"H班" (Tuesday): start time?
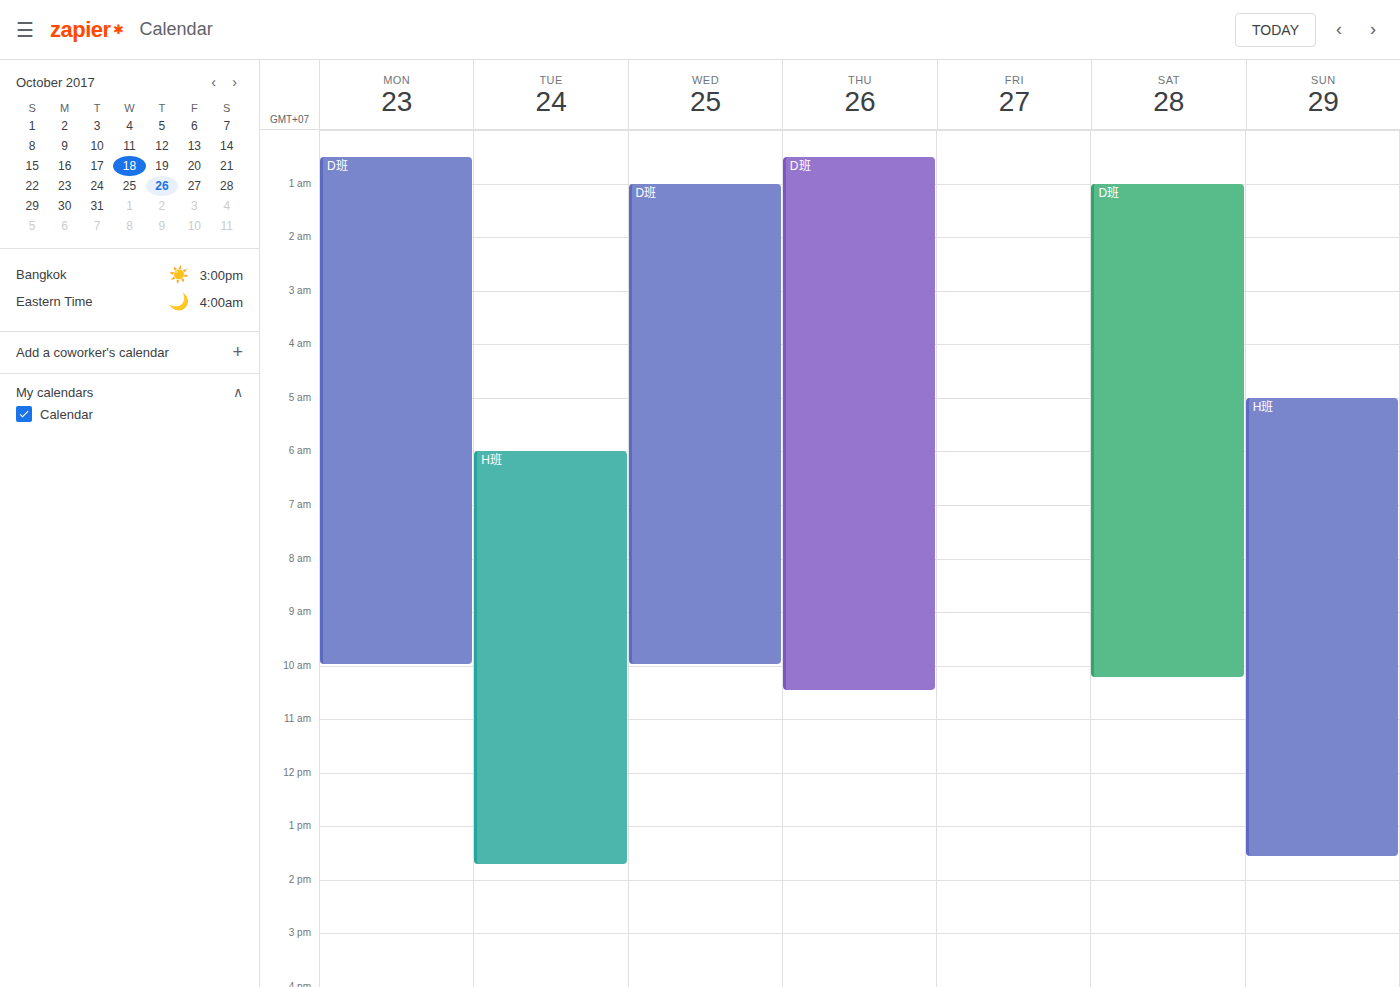
06:00